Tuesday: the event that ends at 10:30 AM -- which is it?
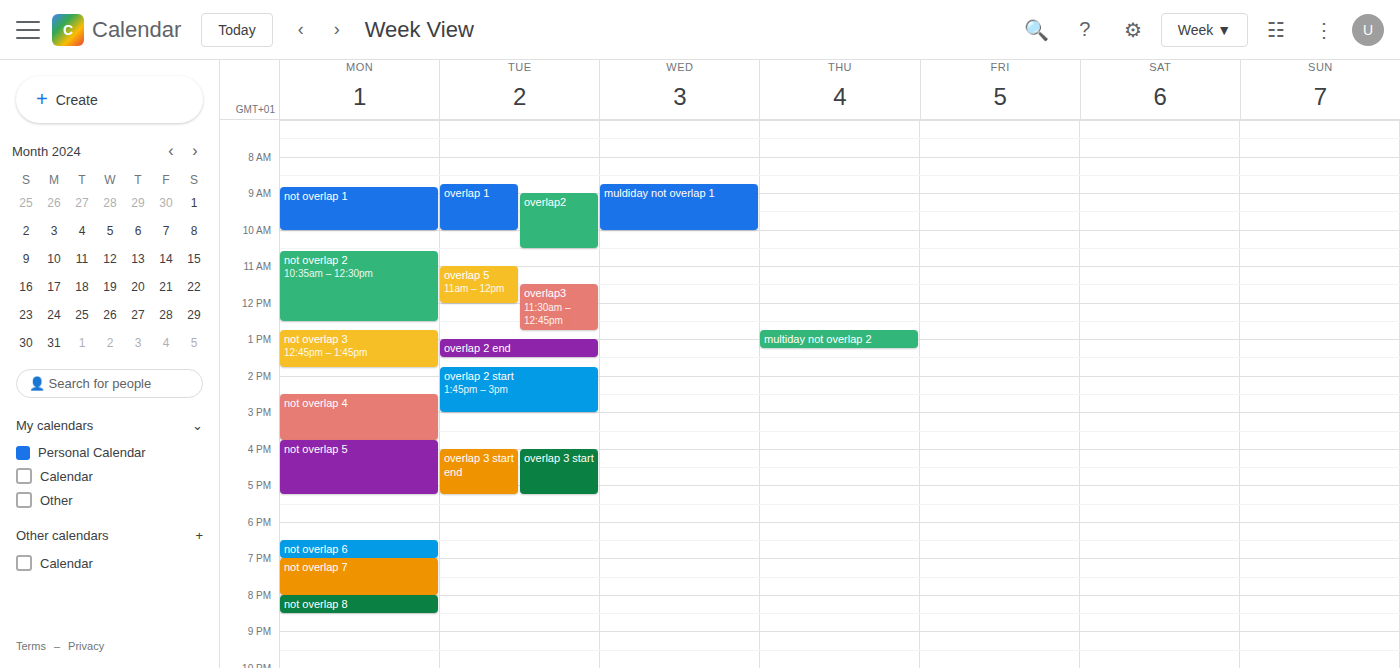
"overlap2"